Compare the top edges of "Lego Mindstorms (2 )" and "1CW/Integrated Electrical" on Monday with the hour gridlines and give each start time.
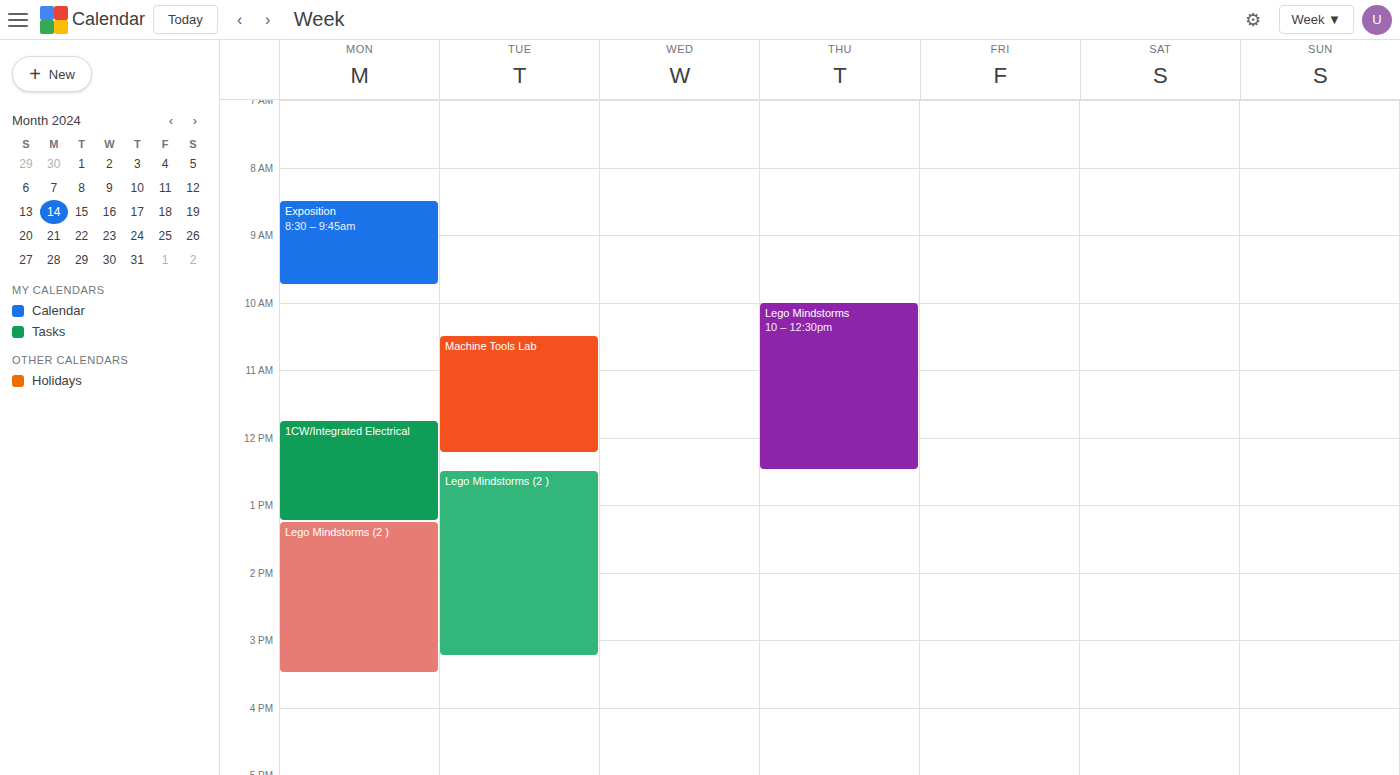
"Lego Mindstorms (2 )": 1:15 PM, neither: a quarter of the way from the 1 PM line to the 2 PM line. "1CW/Integrated Electrical": 11:45 AM, neither: three quarters of the way from the 11 AM line to the 12 PM line.